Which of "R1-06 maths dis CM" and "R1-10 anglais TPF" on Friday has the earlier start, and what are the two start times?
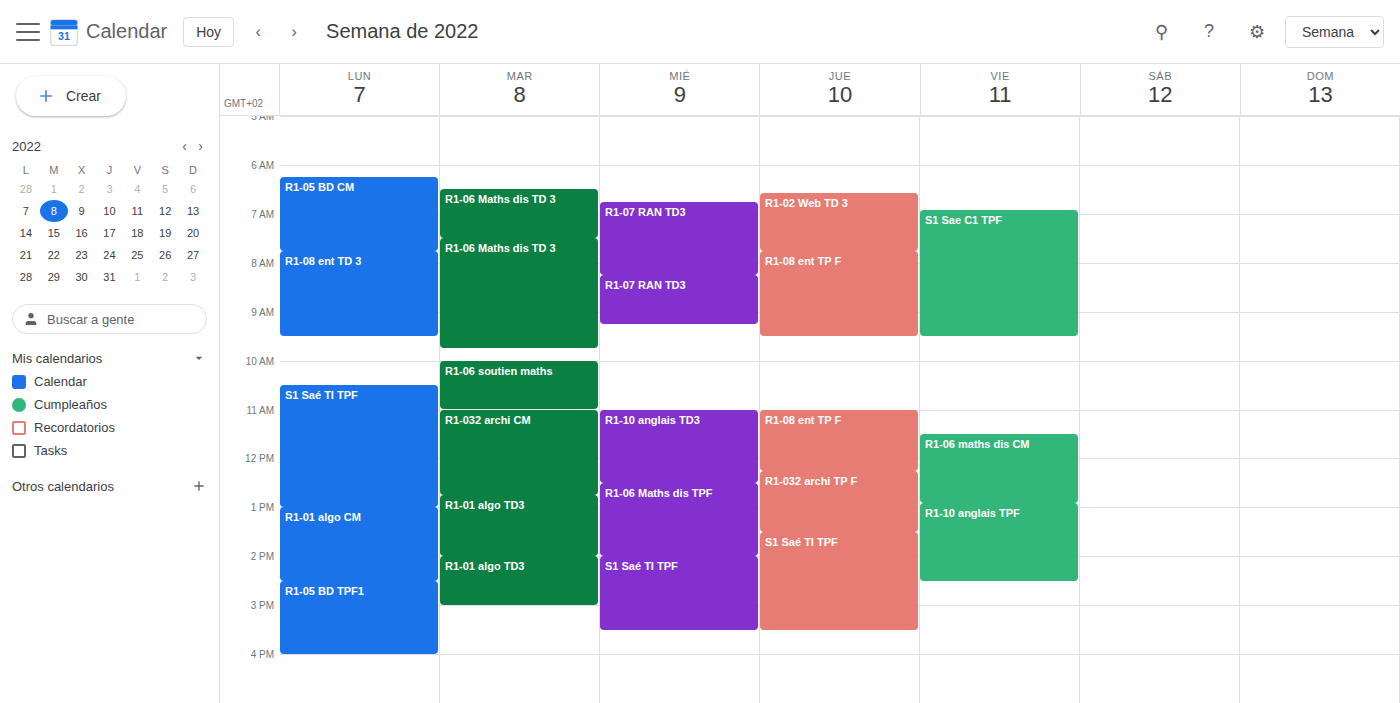
"R1-06 maths dis CM" 11:30; "R1-10 anglais TPF" 12:55.